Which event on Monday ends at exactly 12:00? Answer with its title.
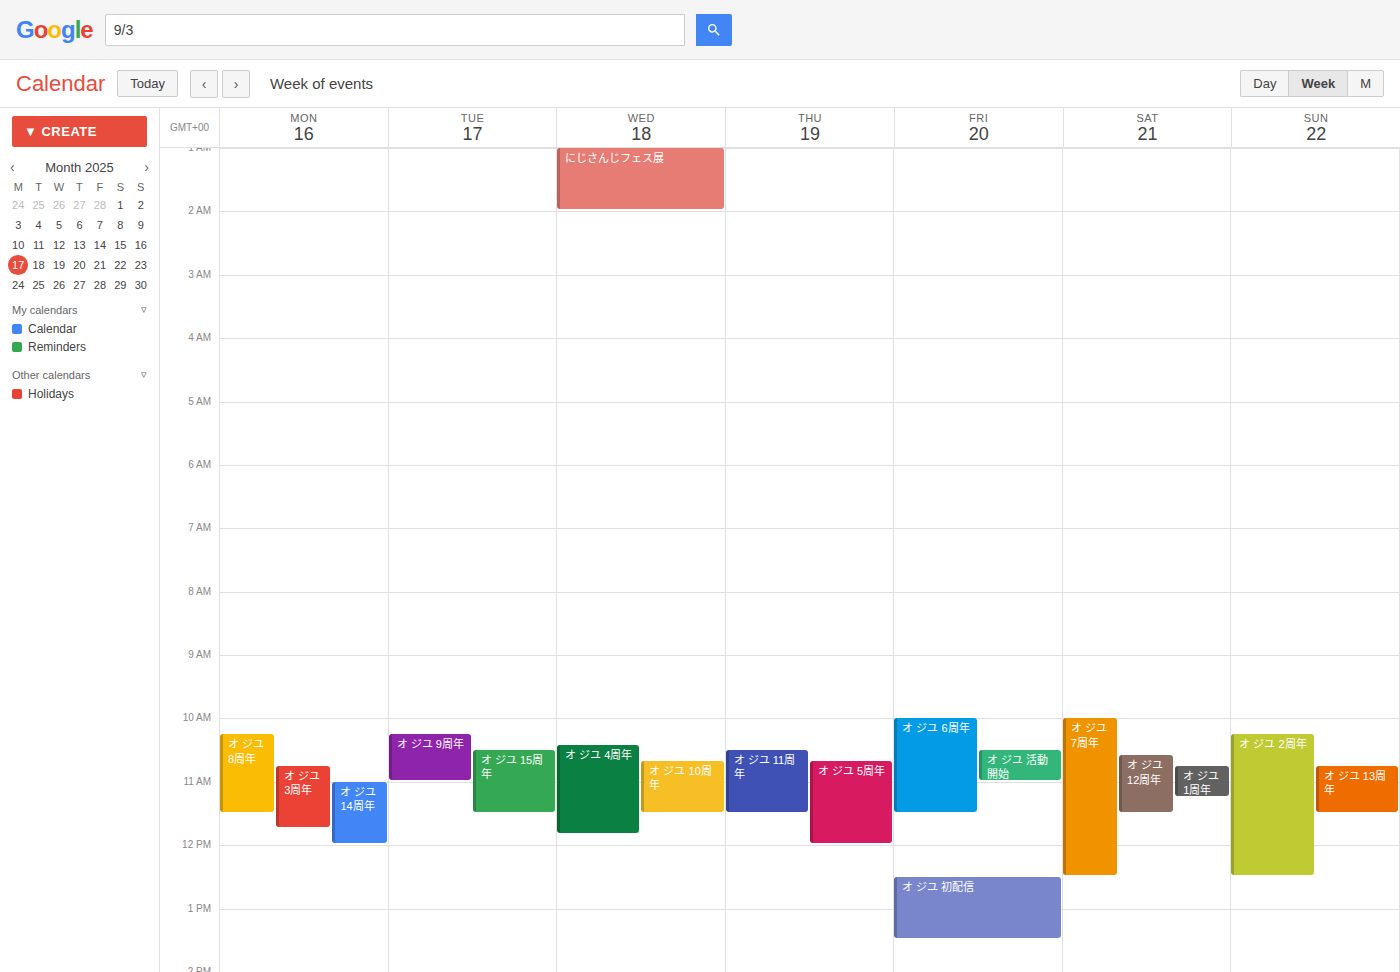
"オ ジユ 14周年"